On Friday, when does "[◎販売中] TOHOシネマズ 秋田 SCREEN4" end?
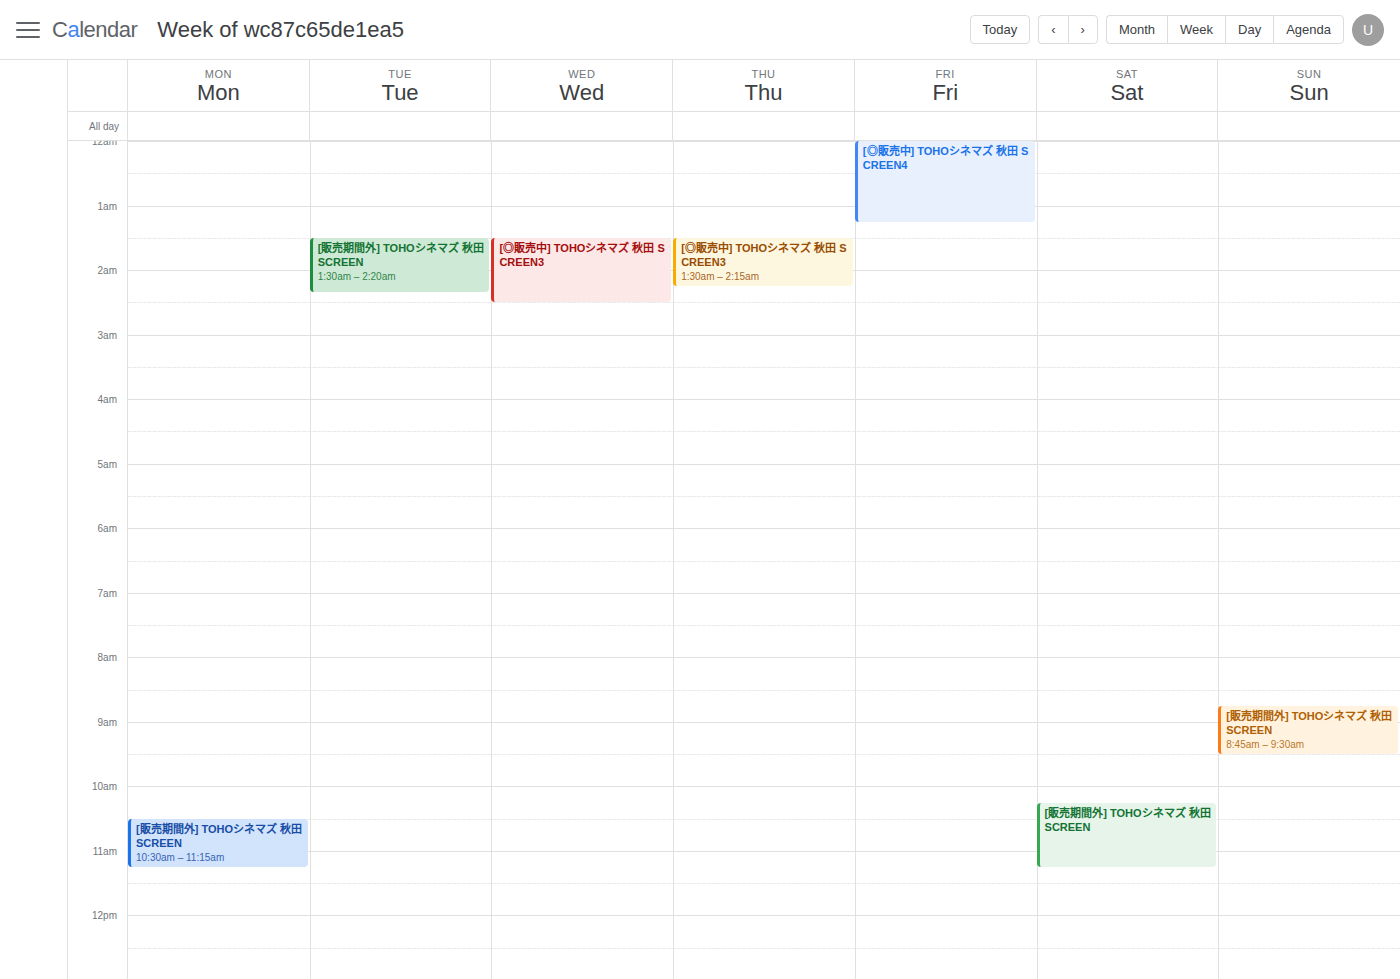
1:15 AM